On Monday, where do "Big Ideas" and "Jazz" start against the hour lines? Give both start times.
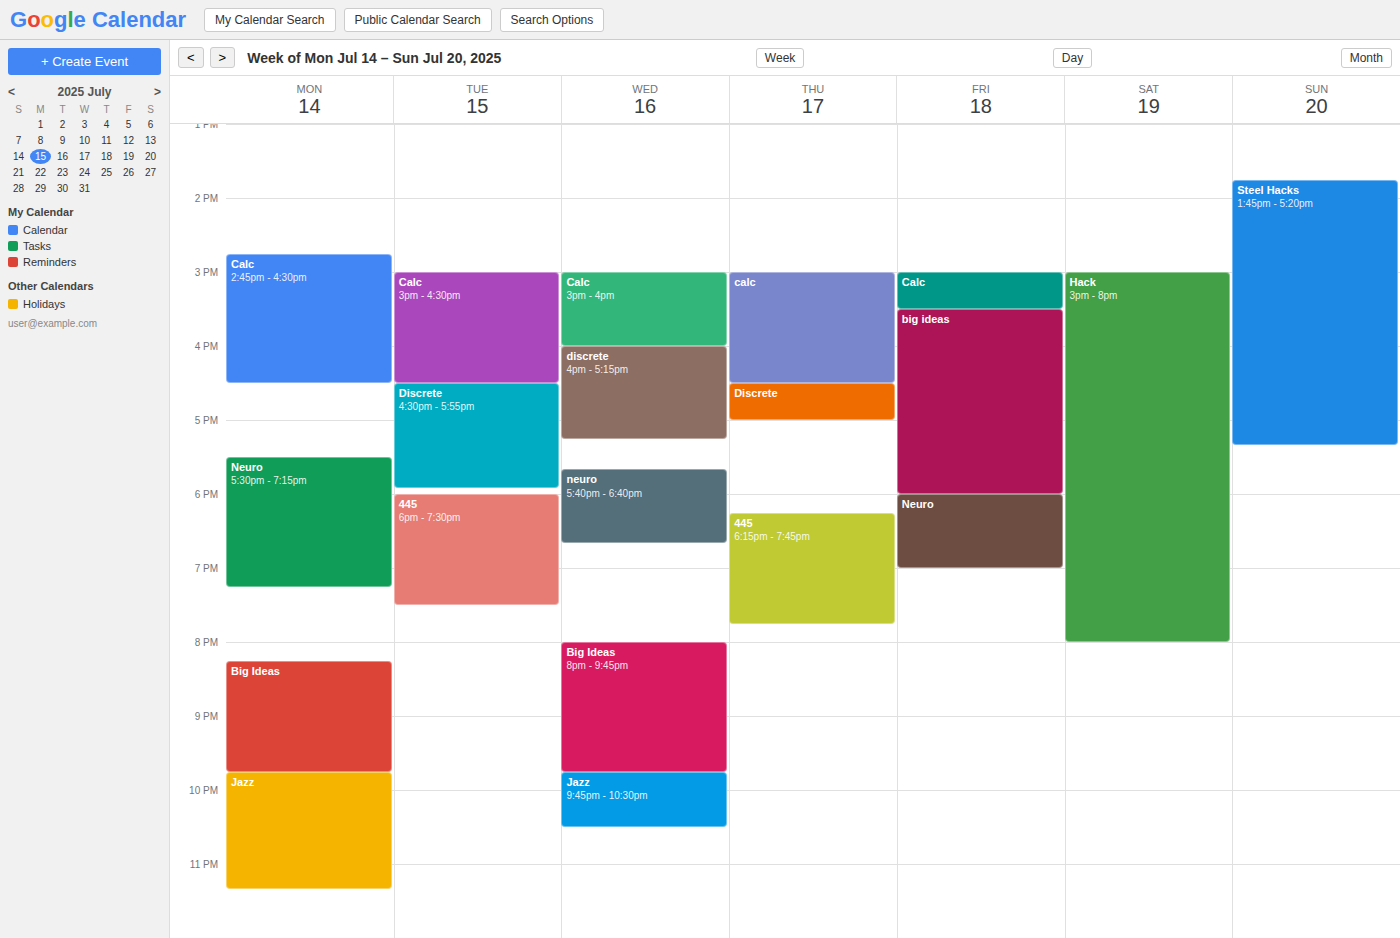
"Big Ideas": 8:15 PM, neither: a quarter of the way from the 8 PM line to the 9 PM line. "Jazz": 9:45 PM, neither: three quarters of the way from the 9 PM line to the 10 PM line.